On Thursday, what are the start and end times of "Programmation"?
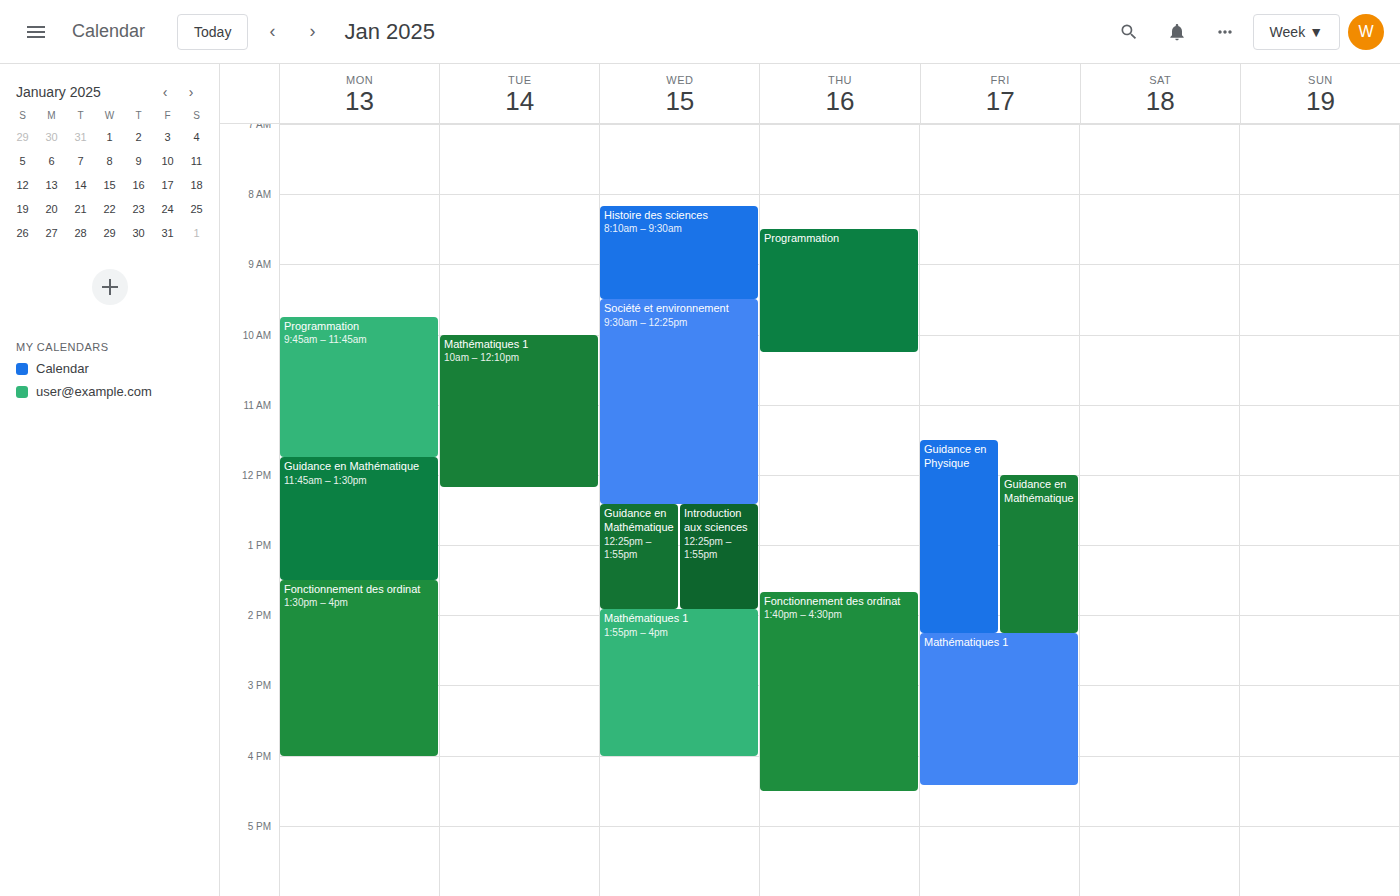
8:30 AM to 10:15 AM